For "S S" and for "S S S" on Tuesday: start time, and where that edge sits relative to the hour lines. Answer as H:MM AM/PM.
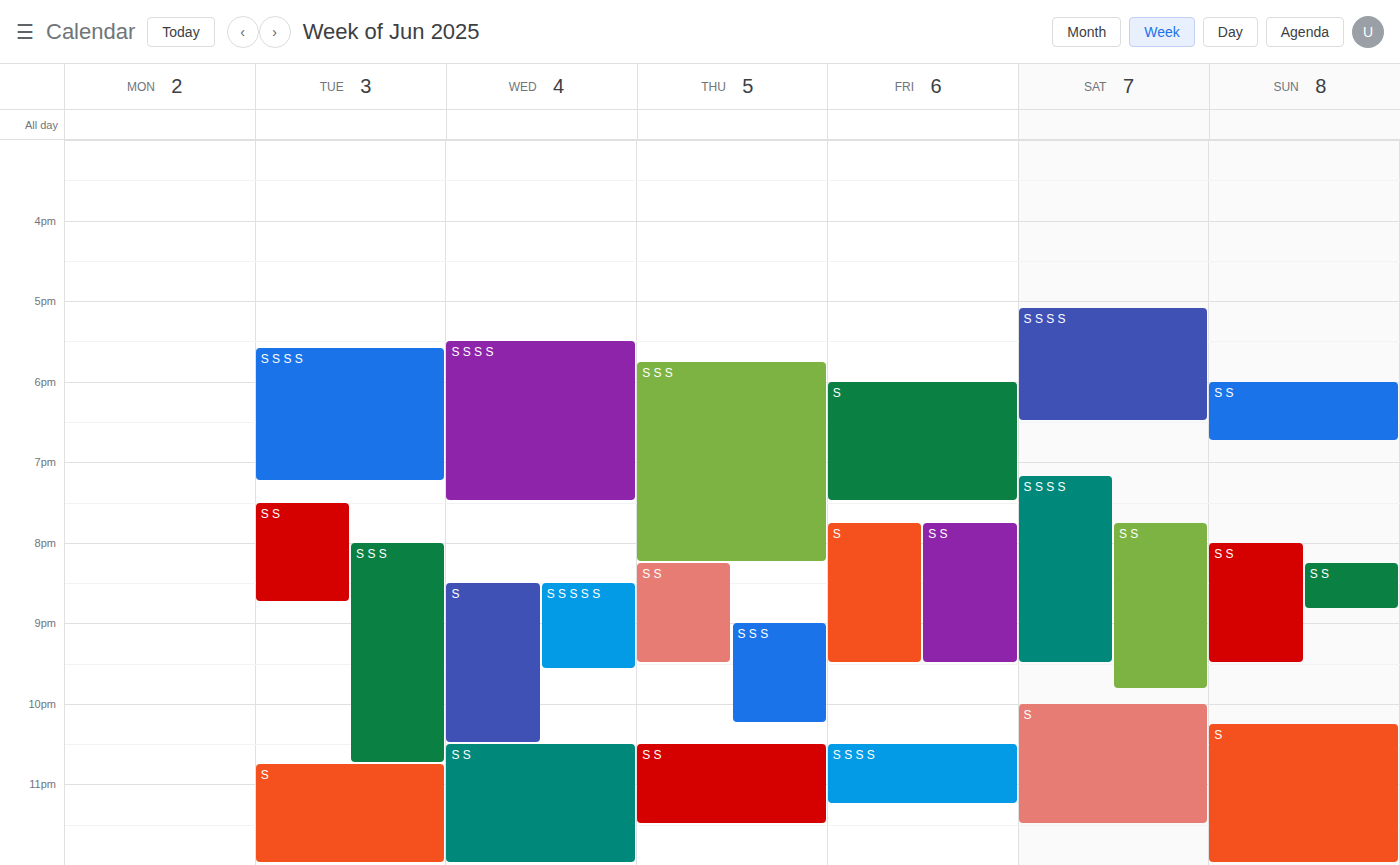
"S S": 7:30 PM, halfway between the 7 PM and 8 PM lines. "S S S": 8:00 PM, exactly on the 8 PM line.